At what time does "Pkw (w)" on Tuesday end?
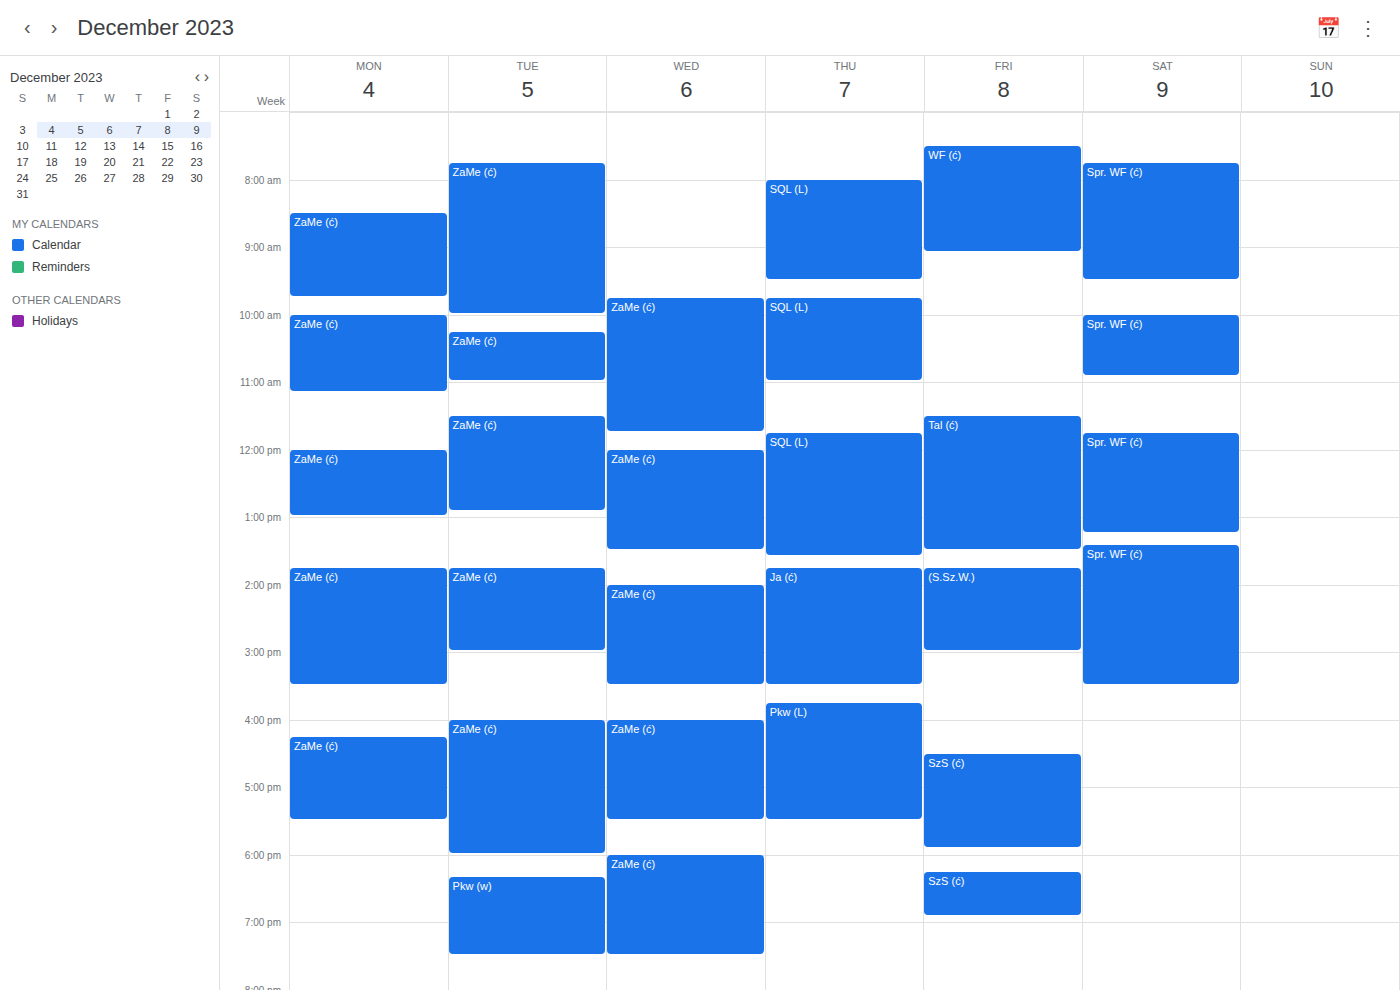
7:30 PM